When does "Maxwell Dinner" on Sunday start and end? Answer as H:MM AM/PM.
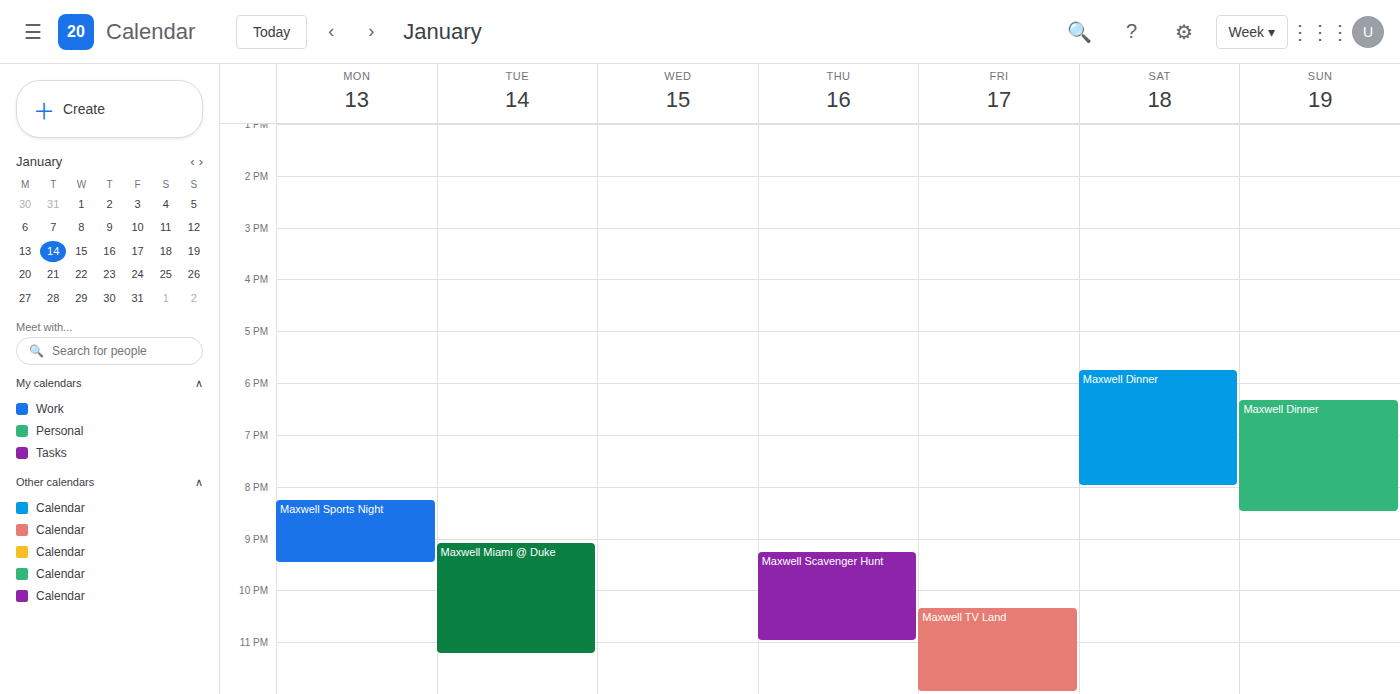
6:20 PM to 8:30 PM